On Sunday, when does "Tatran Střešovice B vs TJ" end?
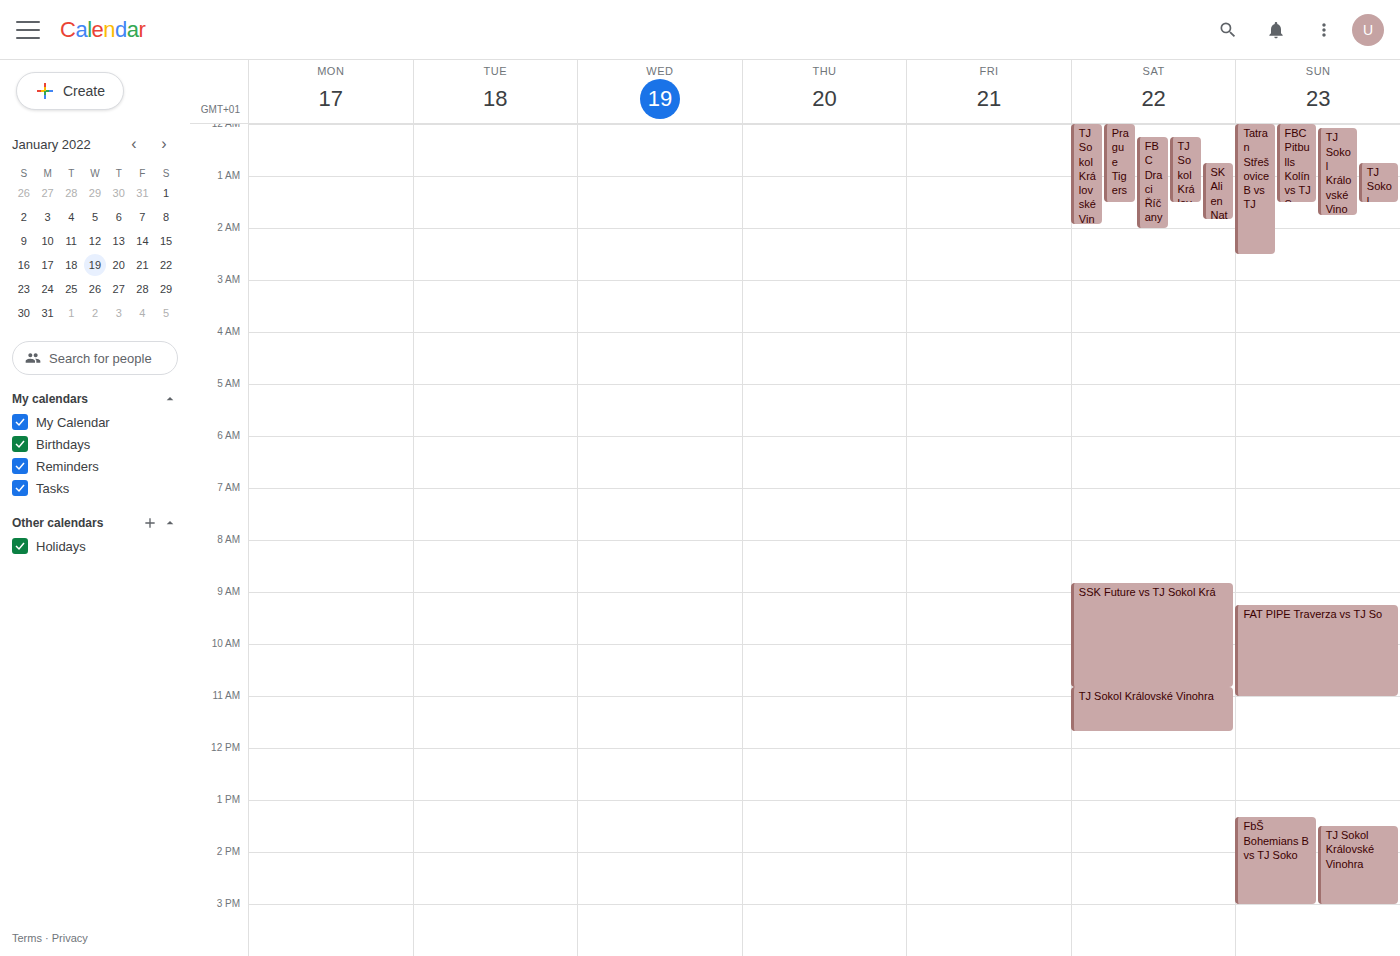
2:30 AM